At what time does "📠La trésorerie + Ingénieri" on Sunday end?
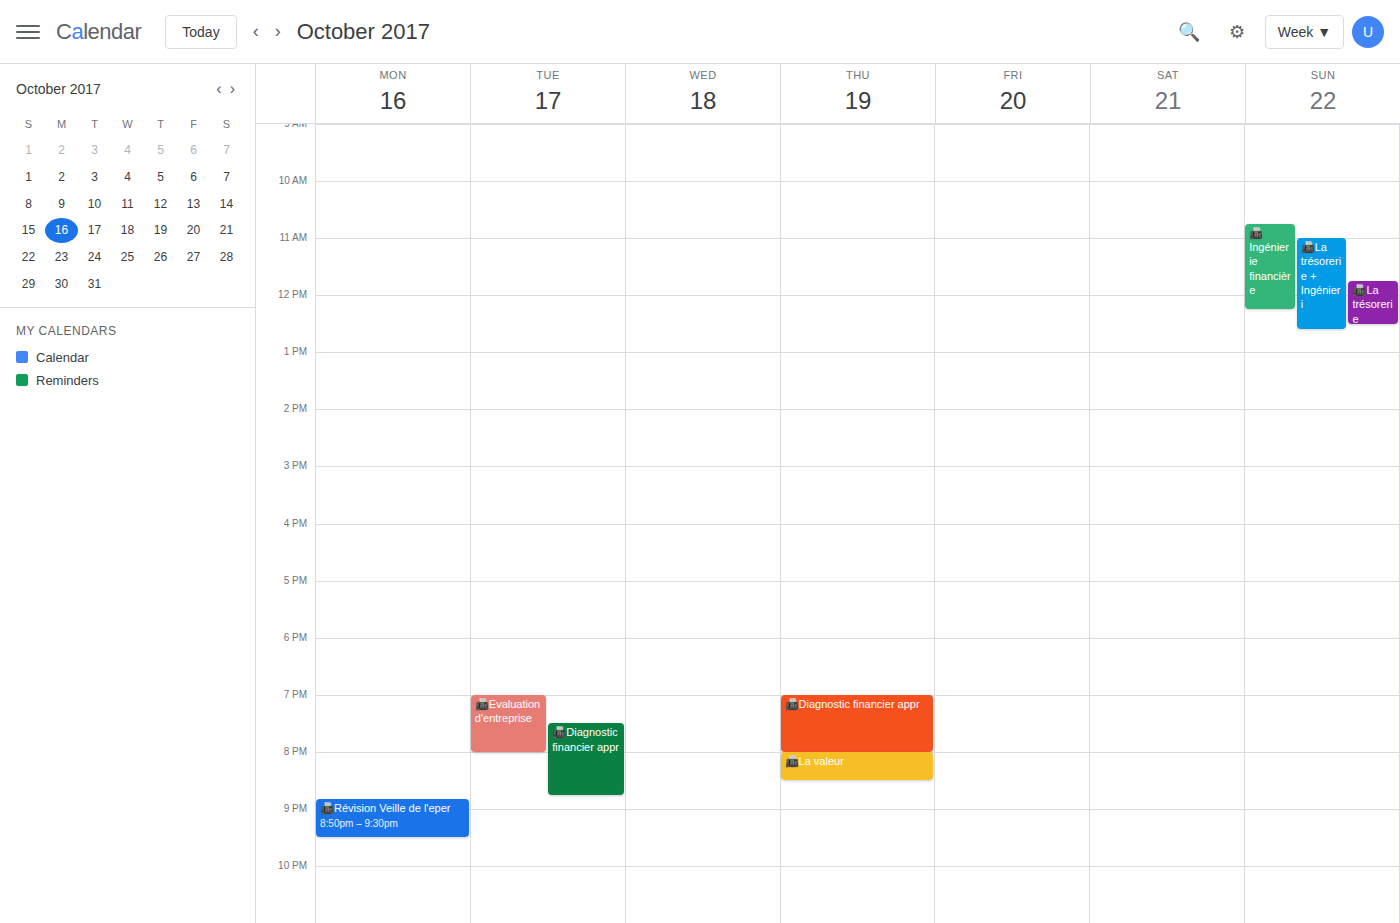
12:35 PM